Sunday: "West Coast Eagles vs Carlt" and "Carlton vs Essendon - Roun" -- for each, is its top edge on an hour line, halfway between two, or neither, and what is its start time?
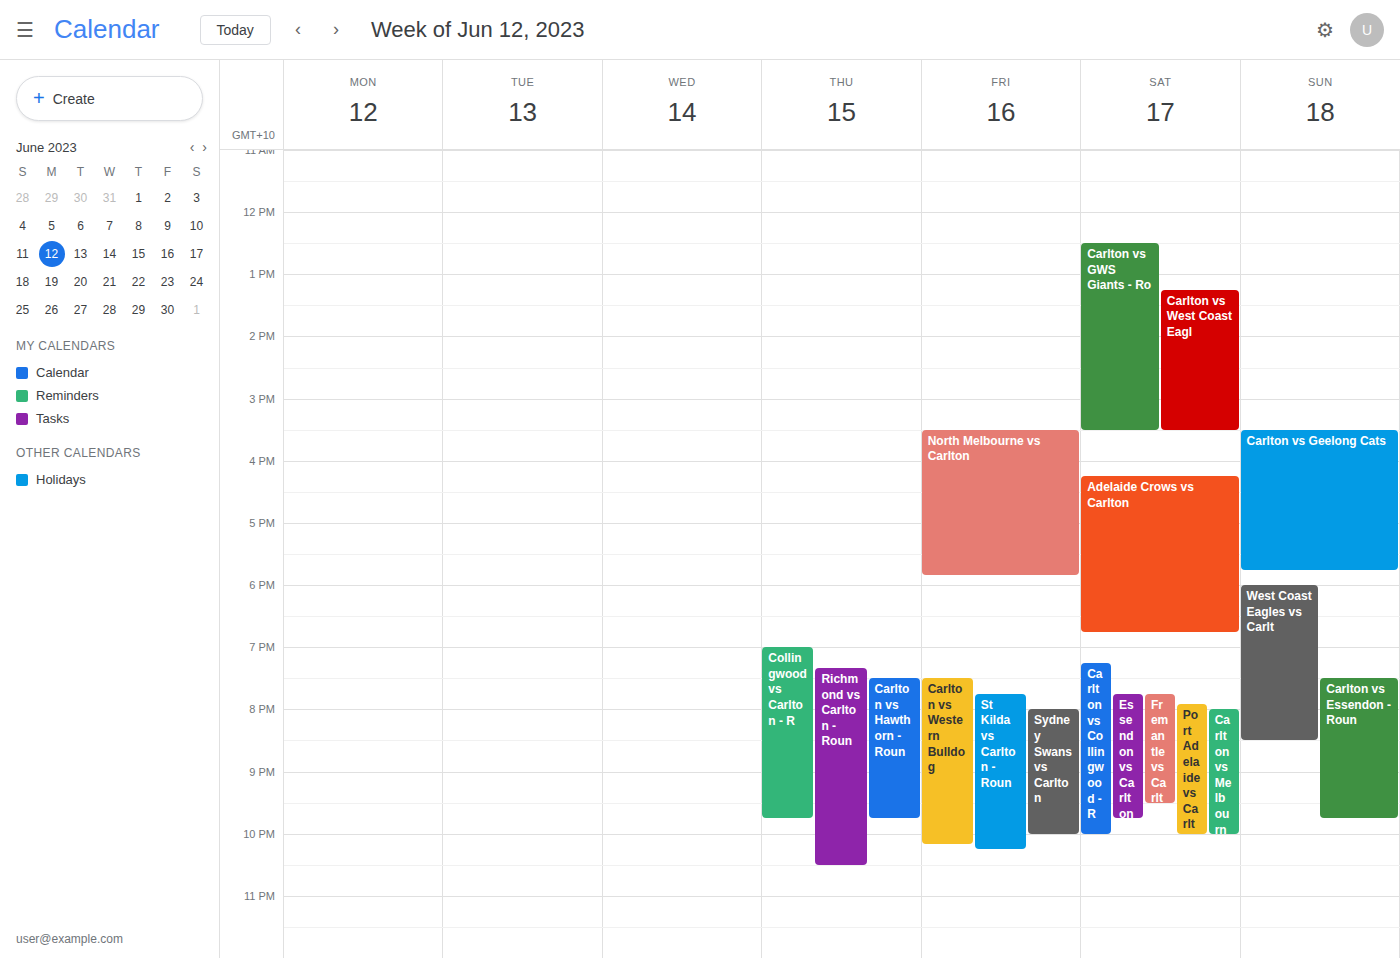
"West Coast Eagles vs Carlt": 18:00, exactly on the 18:00 line. "Carlton vs Essendon - Roun": 19:30, halfway between the 19:00 and 20:00 lines.